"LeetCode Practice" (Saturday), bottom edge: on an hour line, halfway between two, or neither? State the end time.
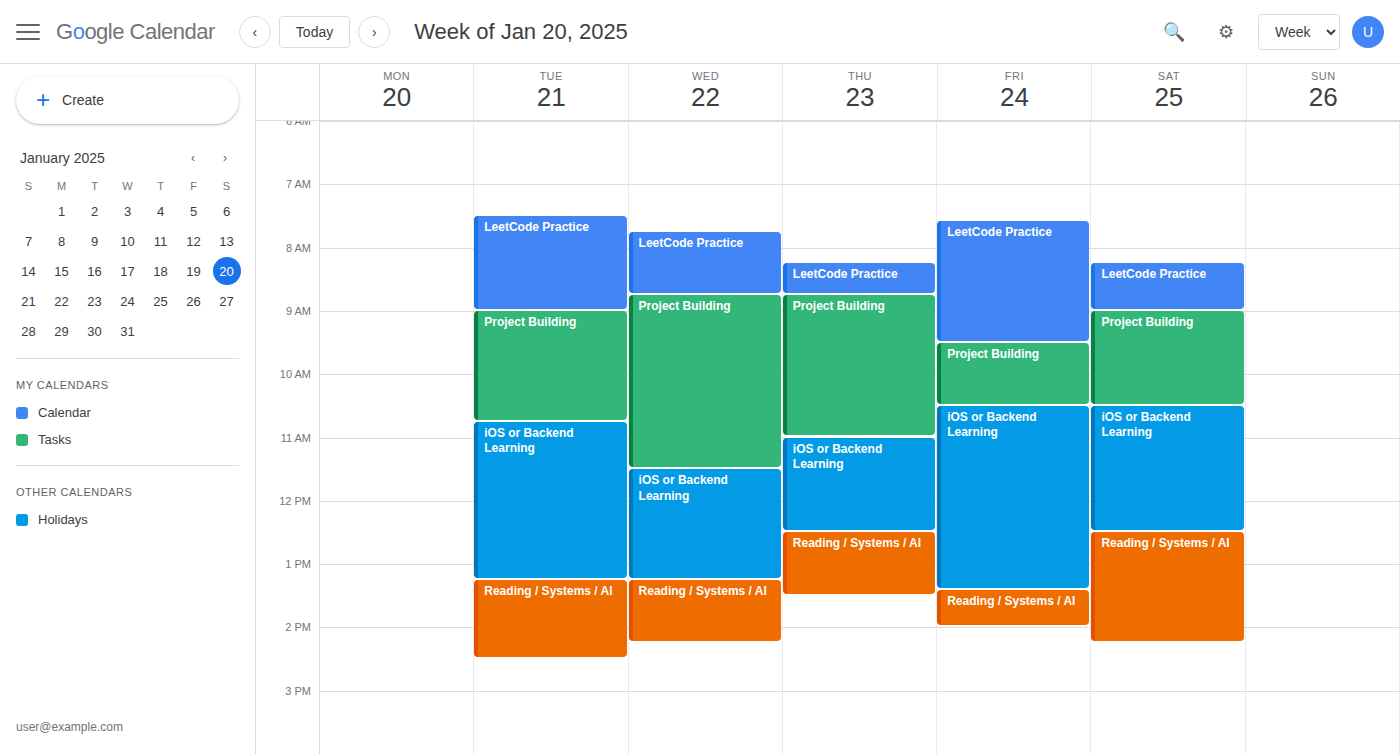
09:00 -- exactly on the 09:00 line.